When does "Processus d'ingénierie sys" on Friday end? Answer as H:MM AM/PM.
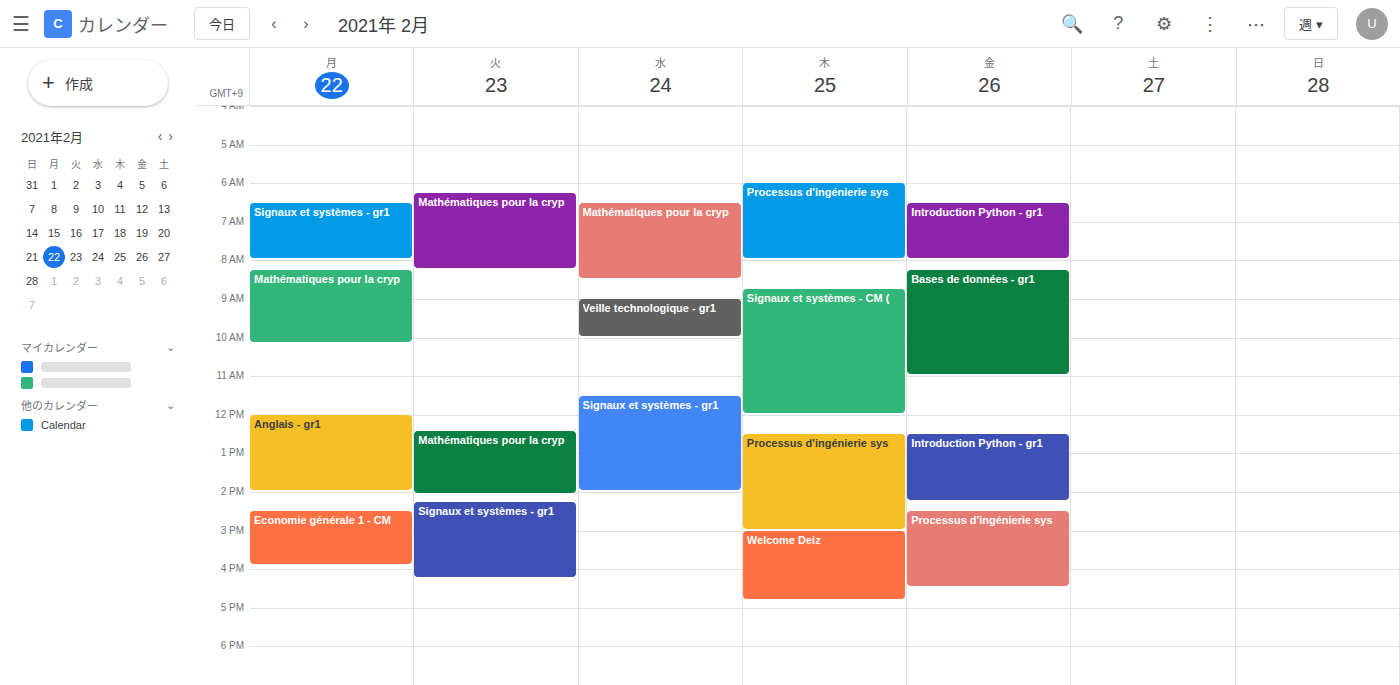
4:30 PM